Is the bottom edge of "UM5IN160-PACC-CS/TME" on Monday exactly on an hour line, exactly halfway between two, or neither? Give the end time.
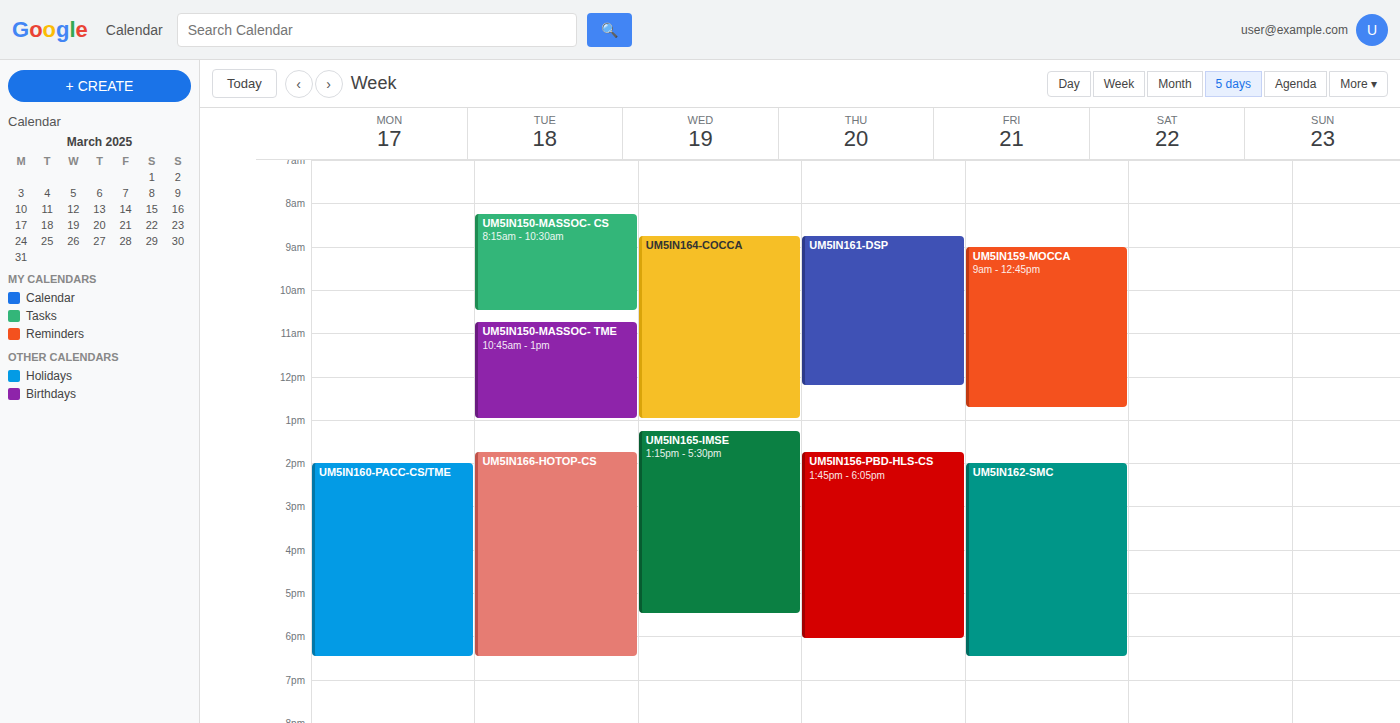
6:30 PM -- halfway between the 6 PM and 7 PM lines.